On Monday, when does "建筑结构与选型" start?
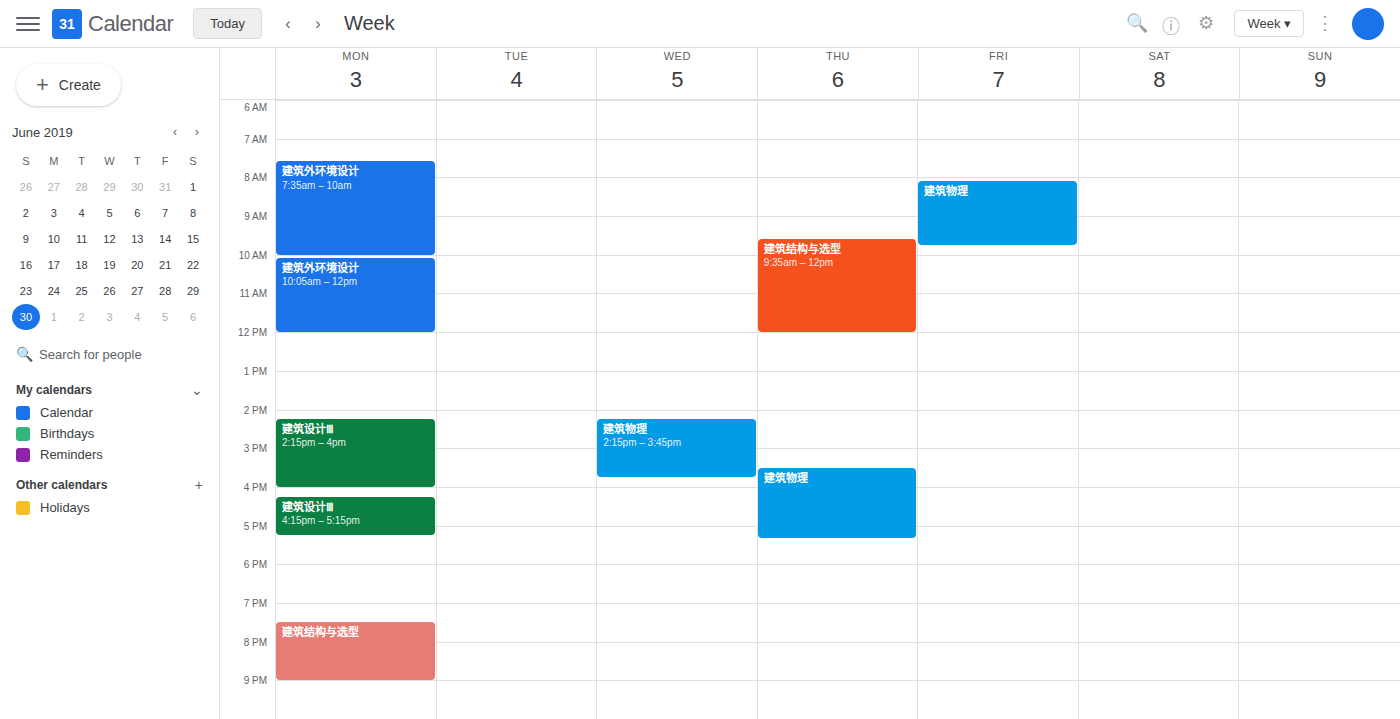
7:30 PM